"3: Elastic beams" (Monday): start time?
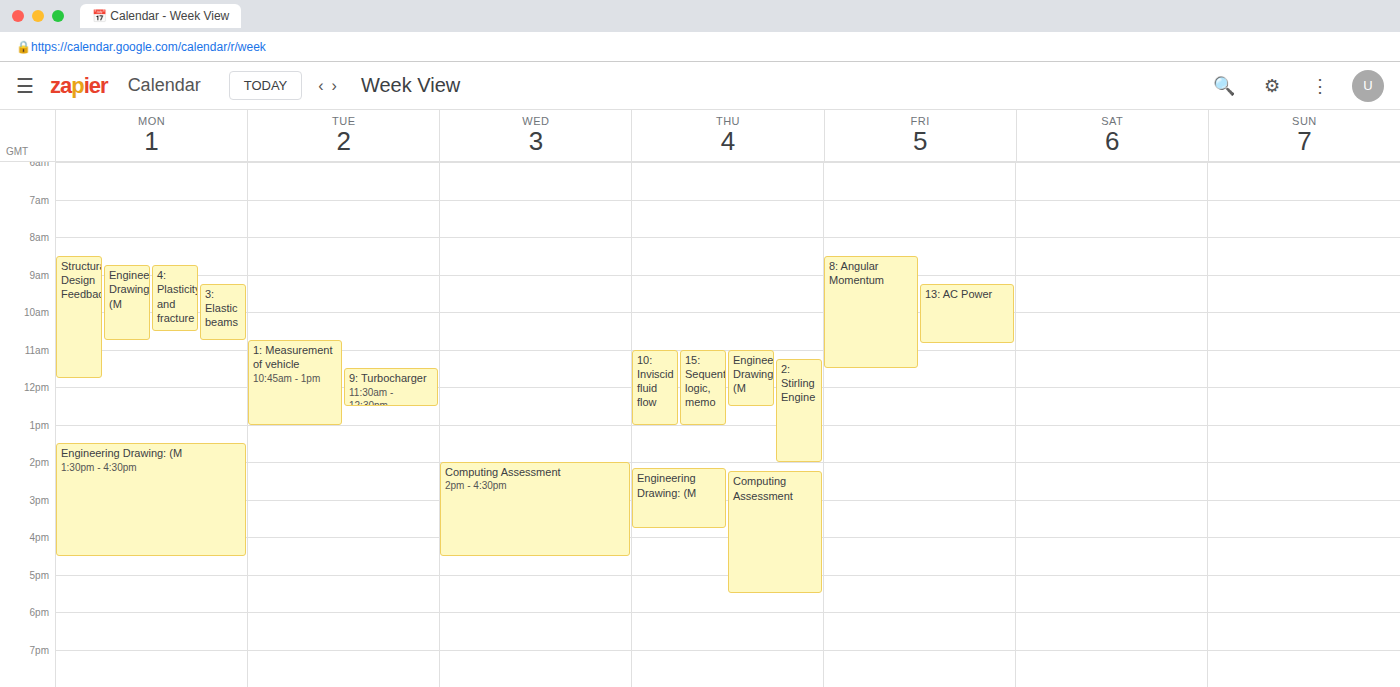
9:15 AM